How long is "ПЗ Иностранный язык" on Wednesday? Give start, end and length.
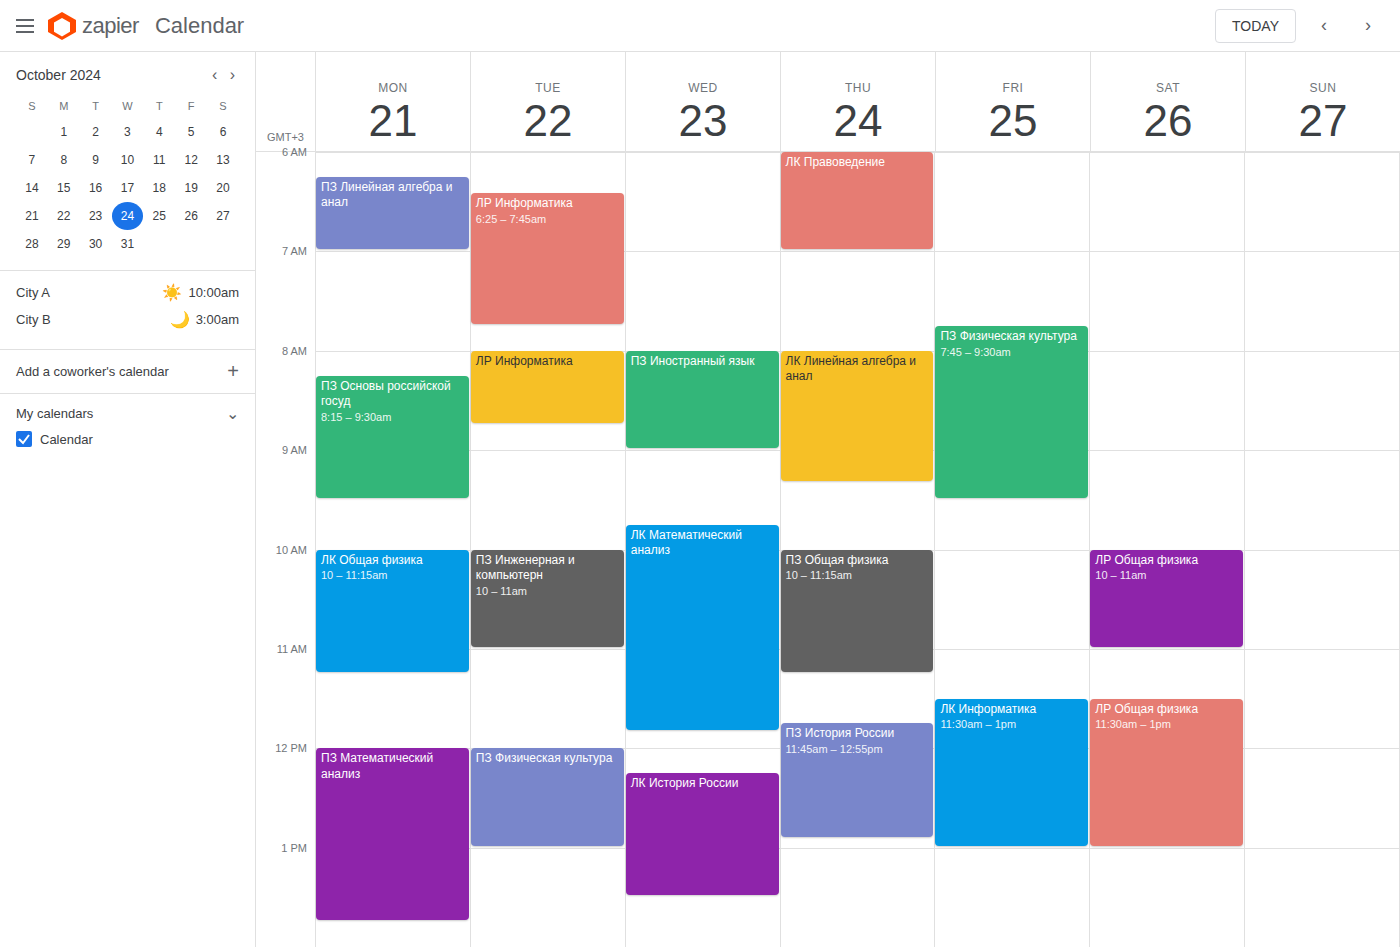
8:00 AM to 9:00 AM, 1 hour